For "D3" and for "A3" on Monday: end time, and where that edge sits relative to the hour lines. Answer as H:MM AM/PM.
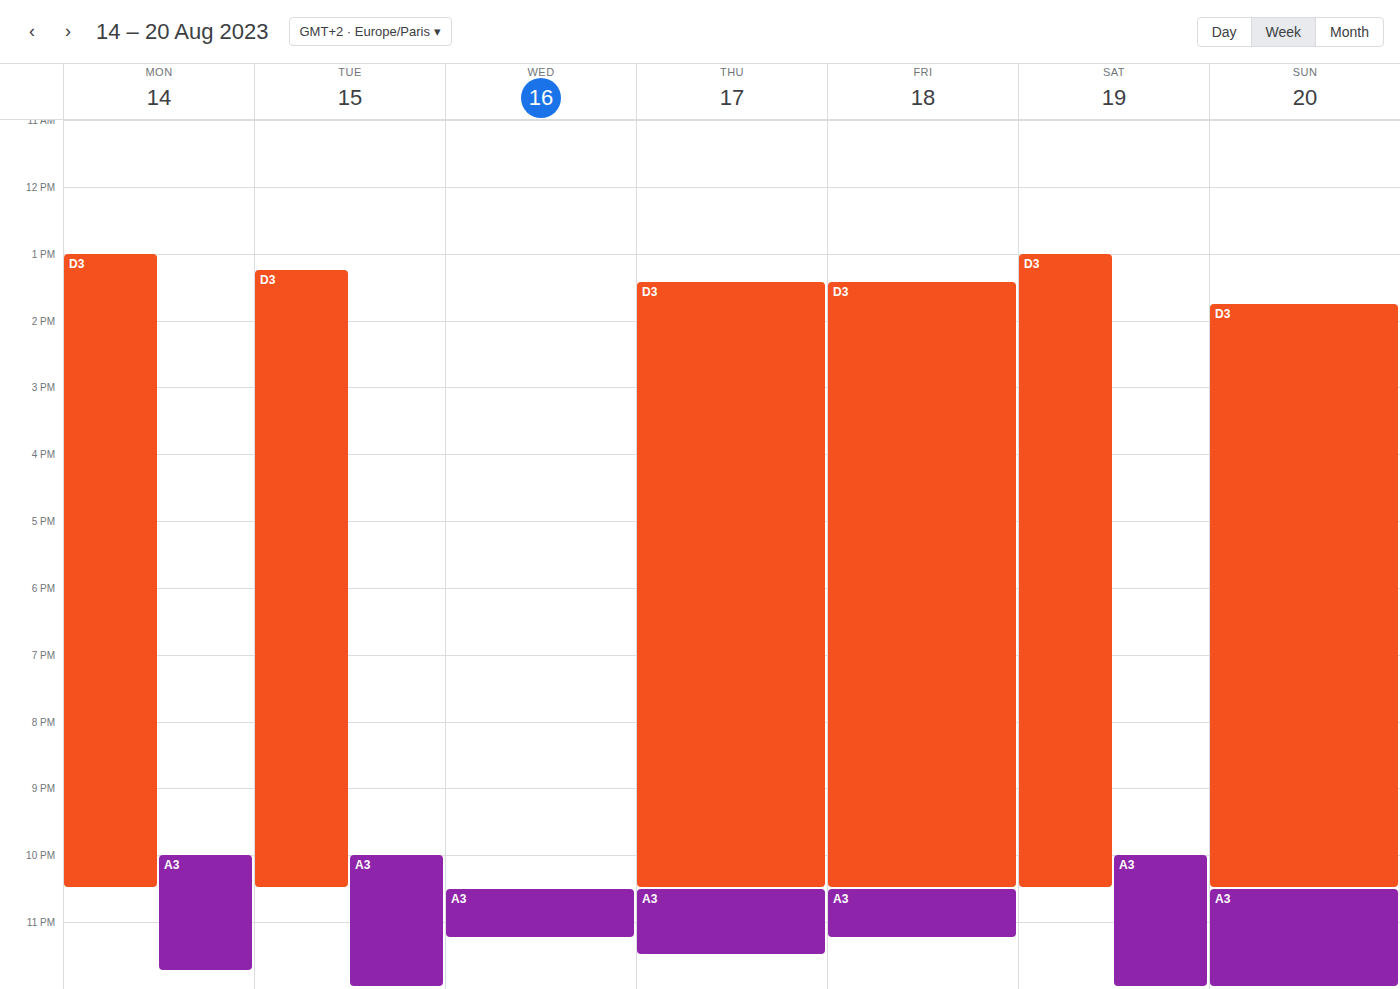
"D3": 10:30 PM, halfway between the 10 PM and 11 PM lines. "A3": 11:45 PM, neither: three quarters of the way from the 11 PM line to the 12 AM line.